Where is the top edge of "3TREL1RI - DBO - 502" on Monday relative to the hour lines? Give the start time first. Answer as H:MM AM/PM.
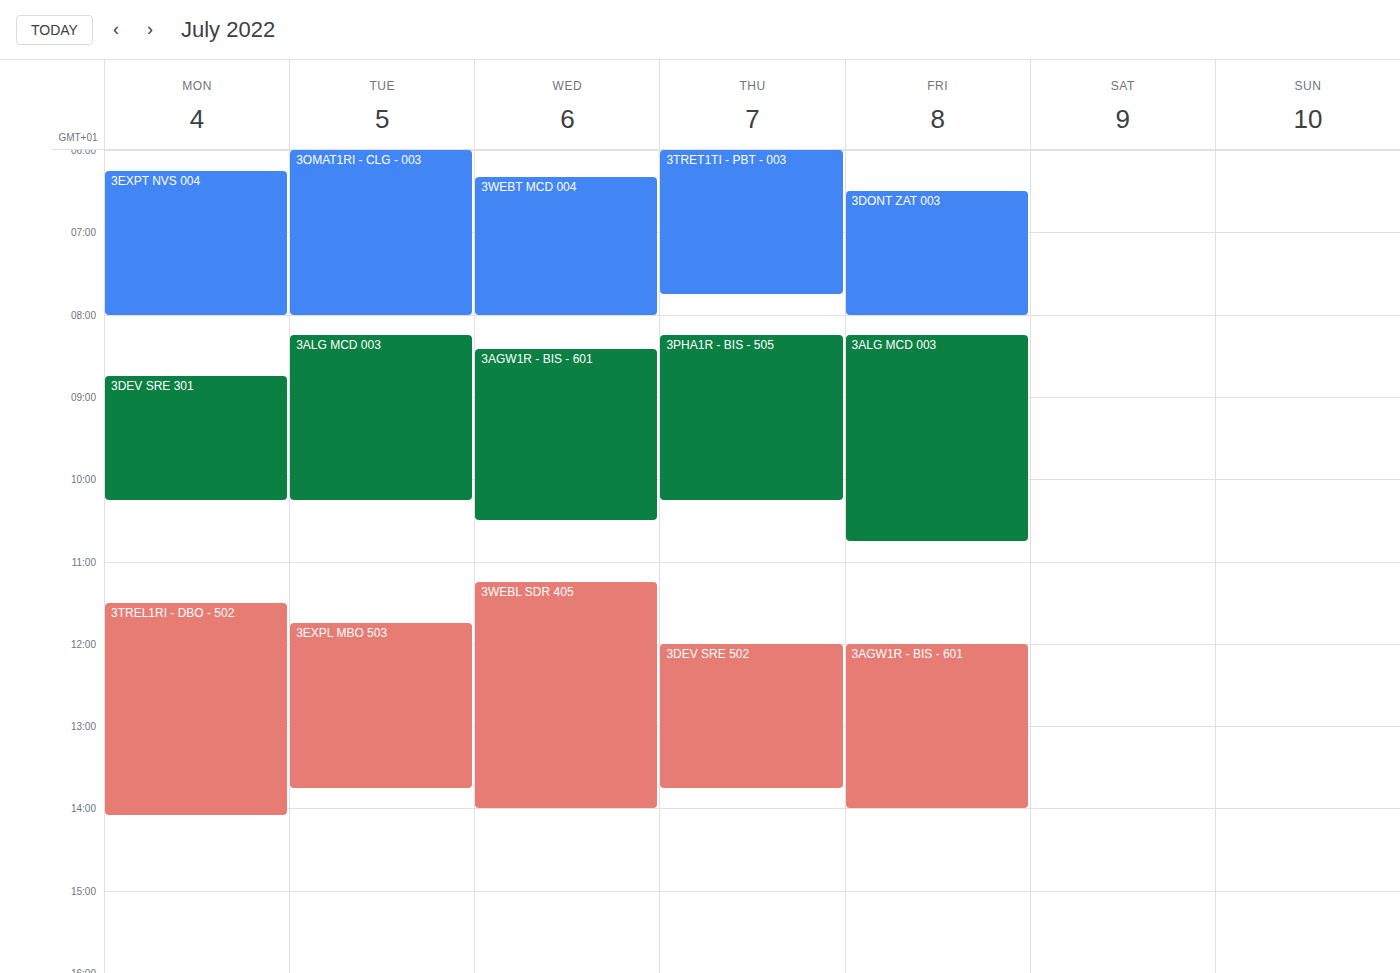
11:30 AM -- halfway between the 11 AM and 12 PM lines.